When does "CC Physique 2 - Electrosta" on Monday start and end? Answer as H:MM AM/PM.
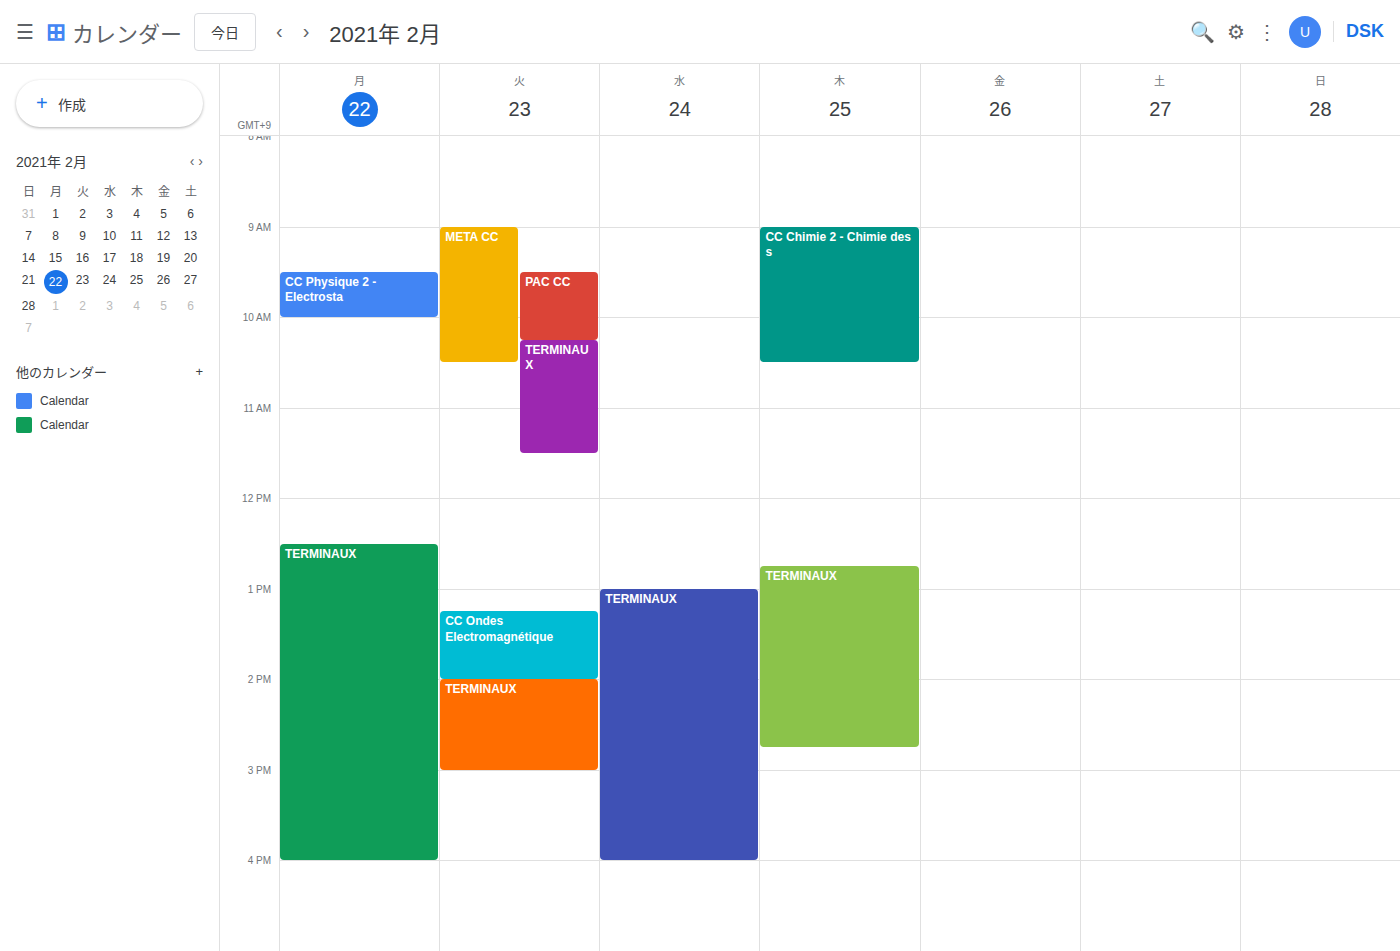
9:30 AM to 10:00 AM